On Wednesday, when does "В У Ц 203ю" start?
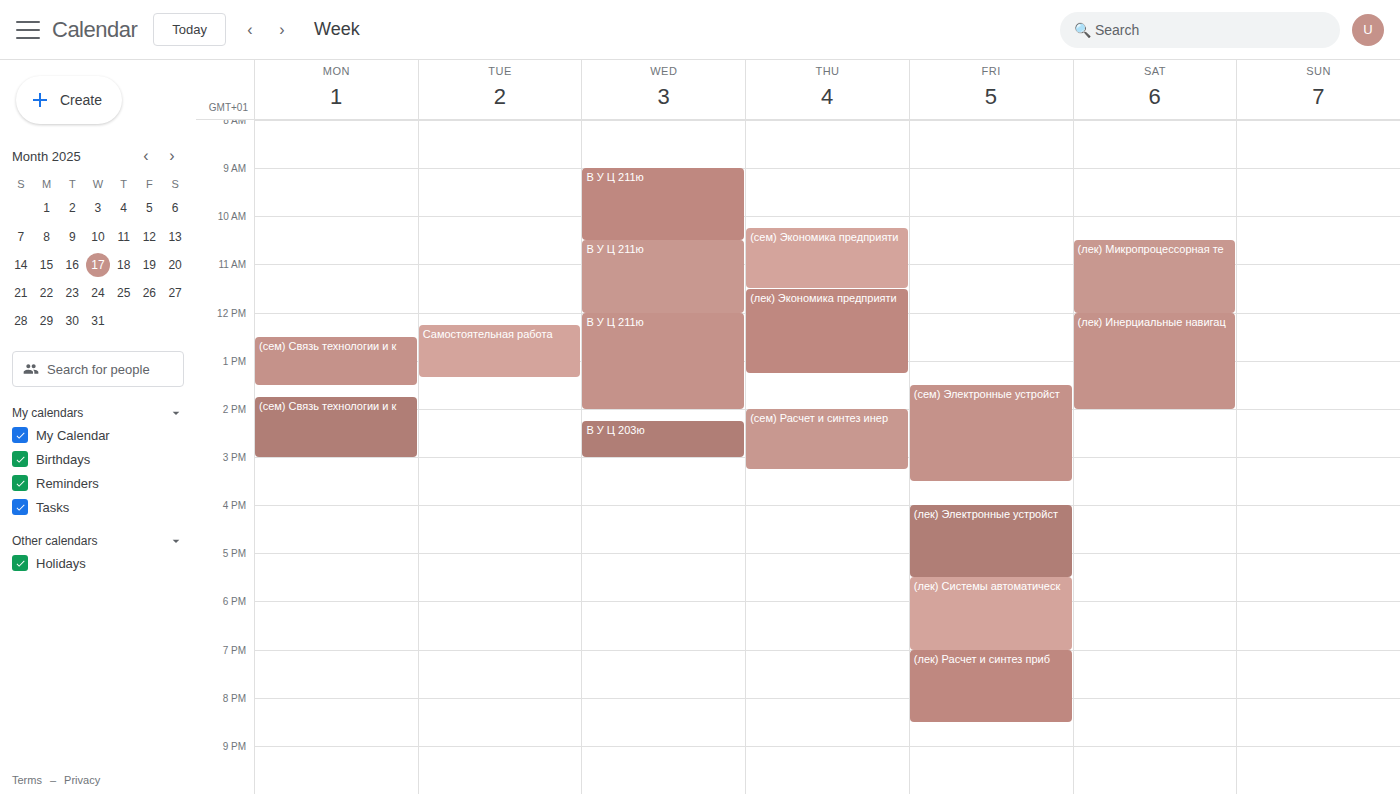
14:15